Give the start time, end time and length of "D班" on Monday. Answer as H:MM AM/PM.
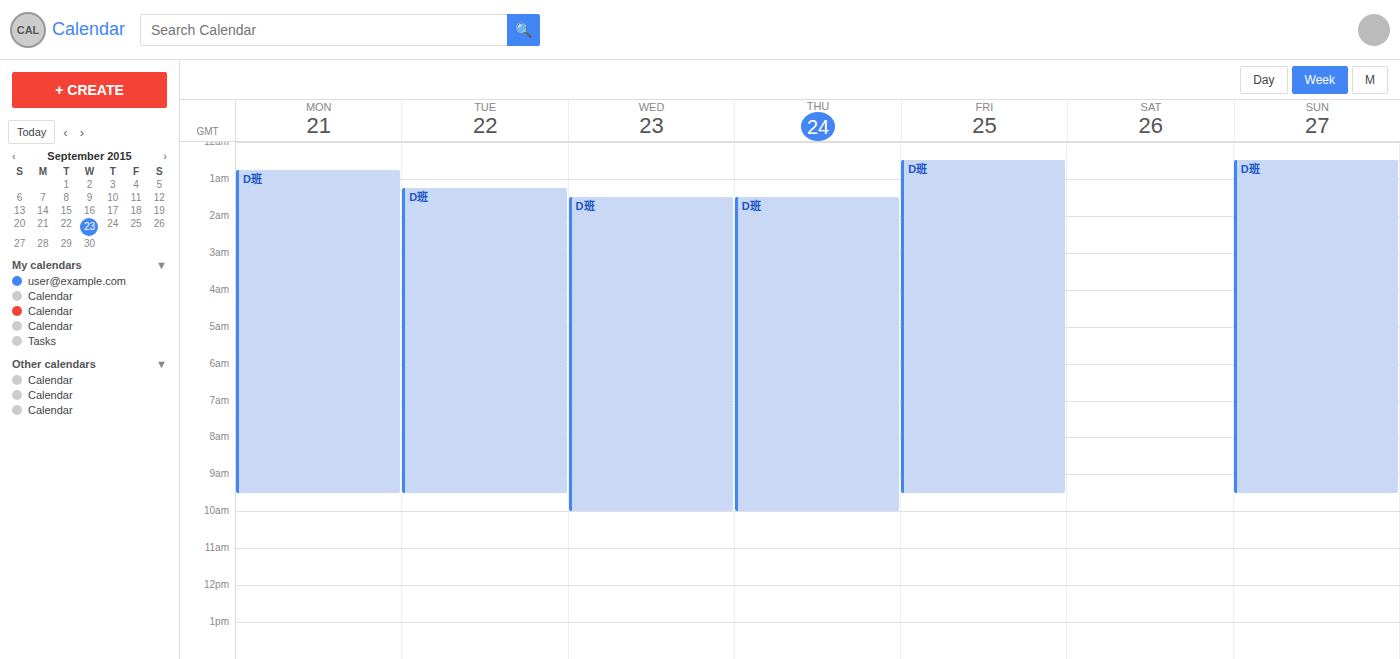
12:45 AM to 9:30 AM, 8 hours 45 minutes